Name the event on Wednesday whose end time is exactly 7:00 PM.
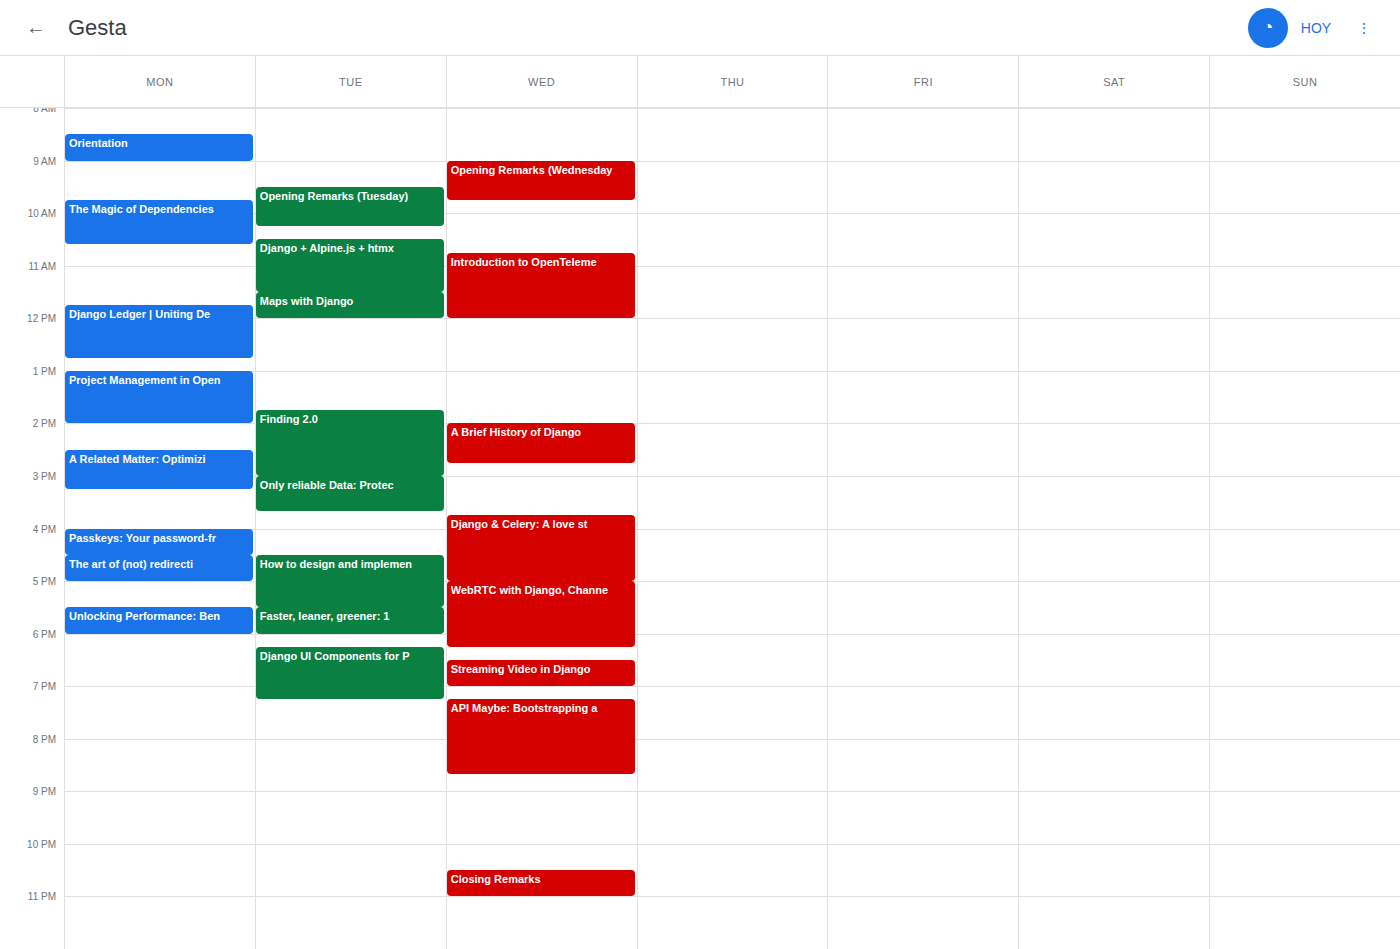
"Streaming Video in Django"